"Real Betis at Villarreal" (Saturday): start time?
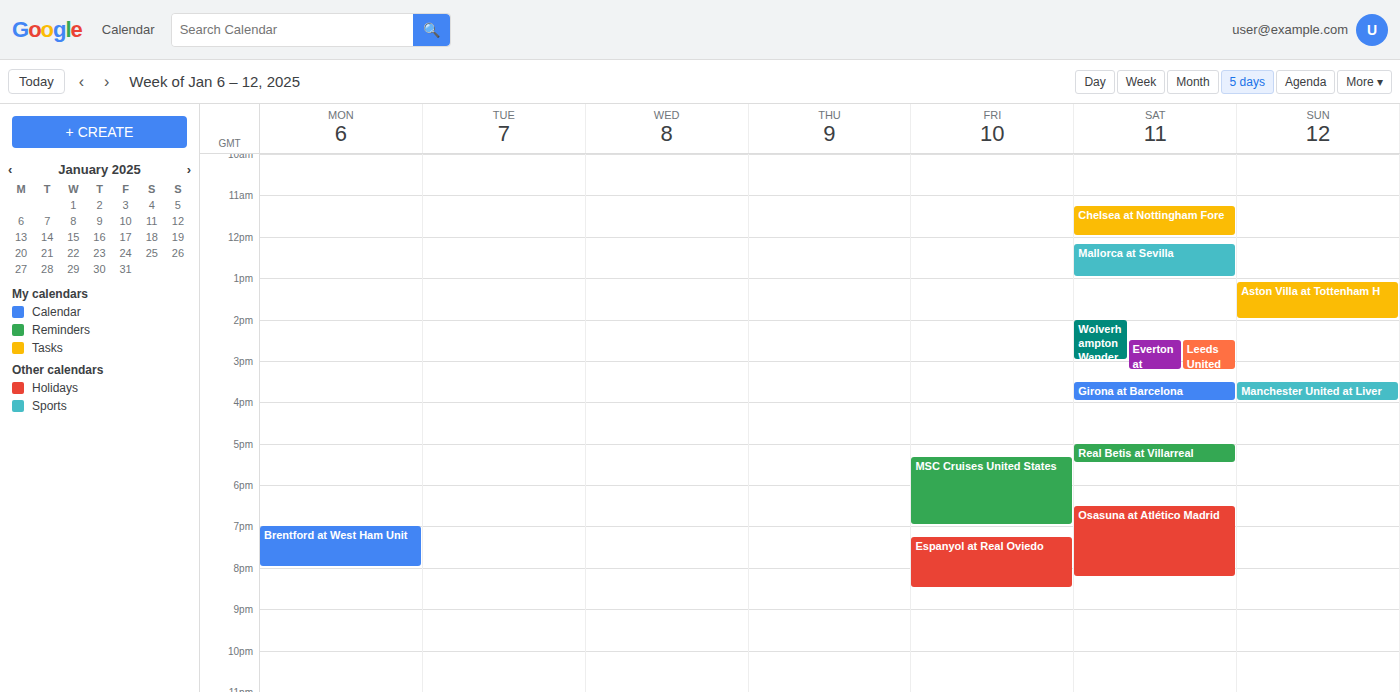
5:00 PM